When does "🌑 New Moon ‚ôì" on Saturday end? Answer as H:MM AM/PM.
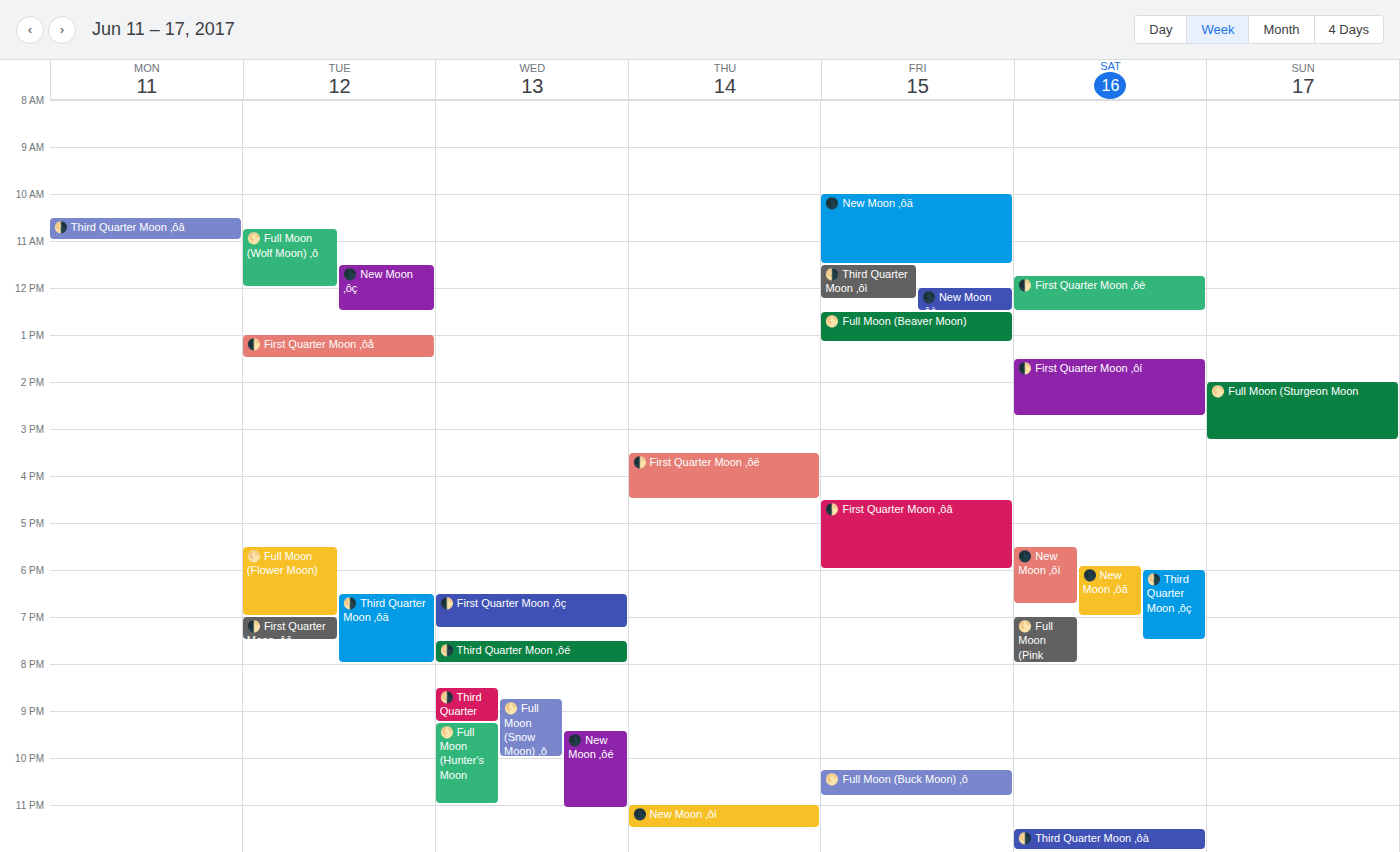
6:45 PM